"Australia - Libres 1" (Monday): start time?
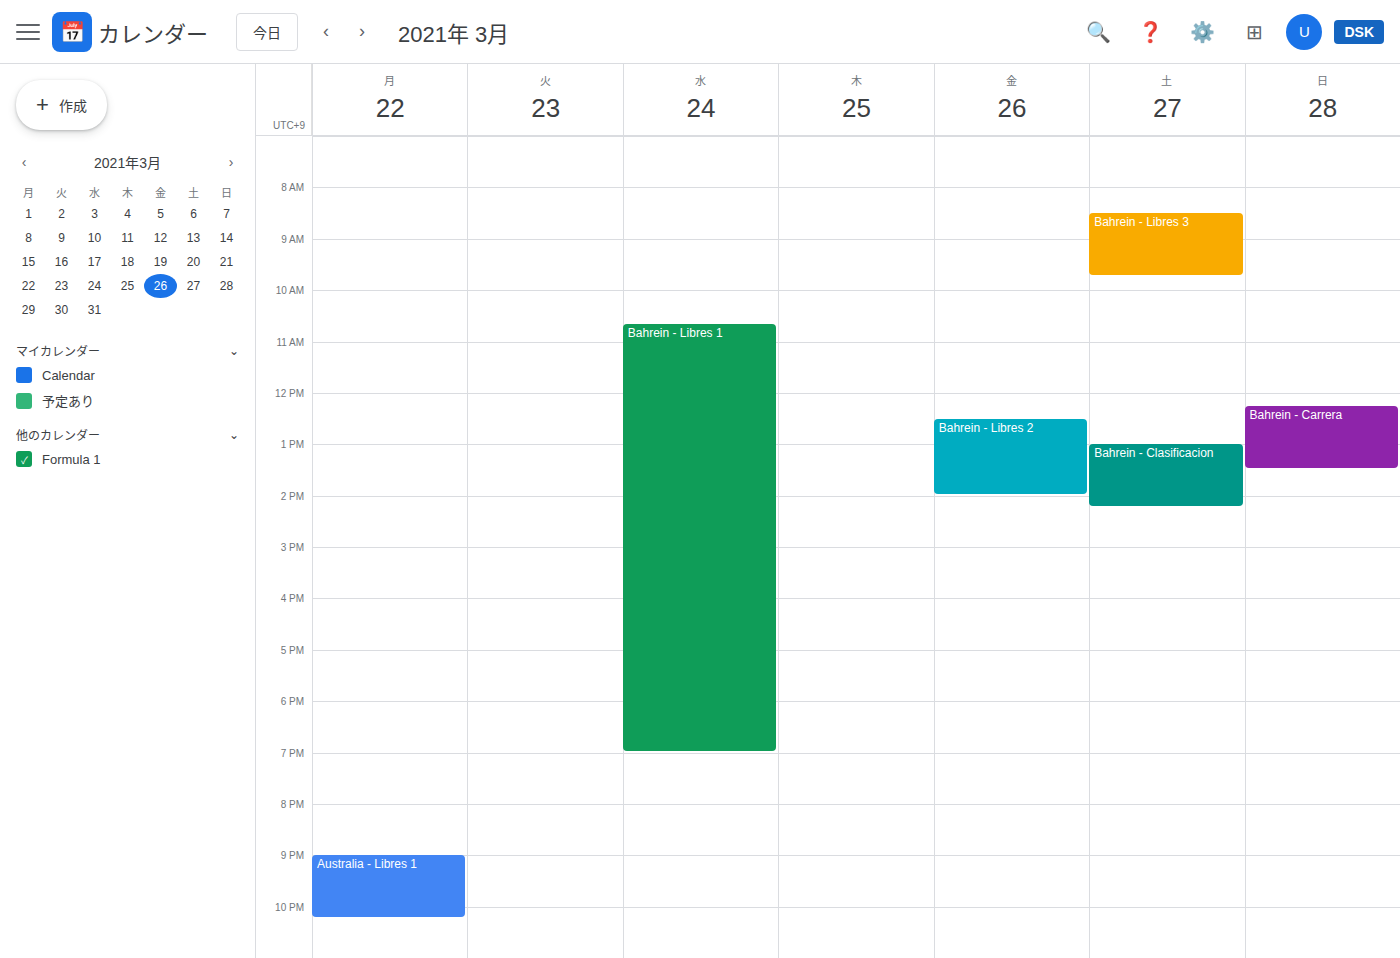
9:00 PM